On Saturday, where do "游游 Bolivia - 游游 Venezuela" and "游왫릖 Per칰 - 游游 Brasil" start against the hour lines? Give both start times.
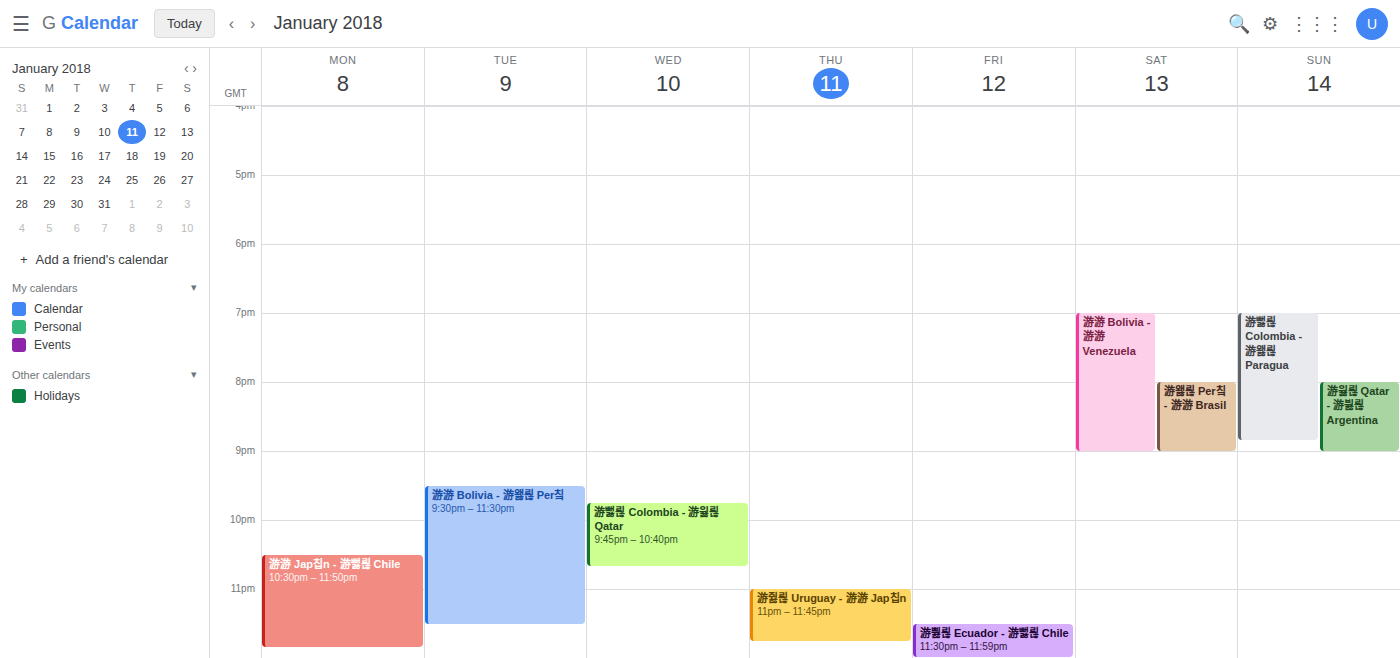
"游游 Bolivia - 游游 Venezuela": 7:00 PM, exactly on the 7 PM line. "游왫릖 Per칰 - 游游 Brasil": 8:00 PM, exactly on the 8 PM line.